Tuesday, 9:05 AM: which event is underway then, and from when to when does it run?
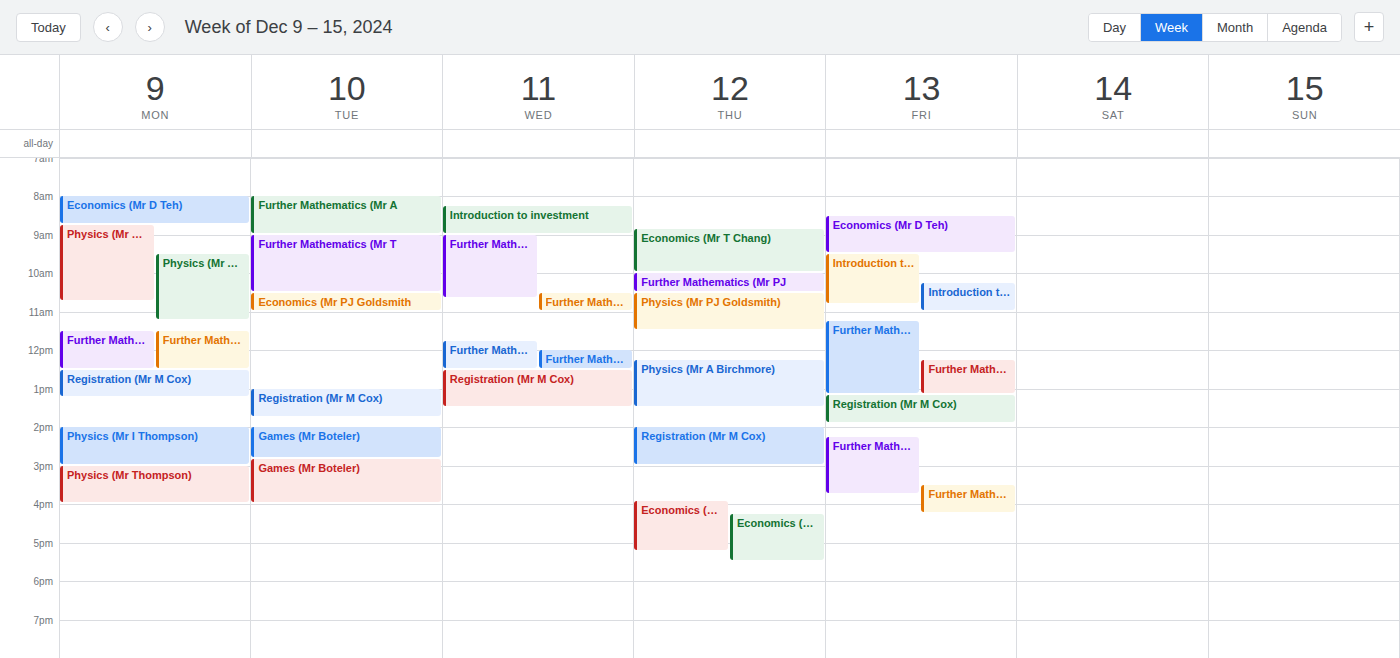
"Further Mathematics (Mr T", 9:00 AM to 10:30 AM